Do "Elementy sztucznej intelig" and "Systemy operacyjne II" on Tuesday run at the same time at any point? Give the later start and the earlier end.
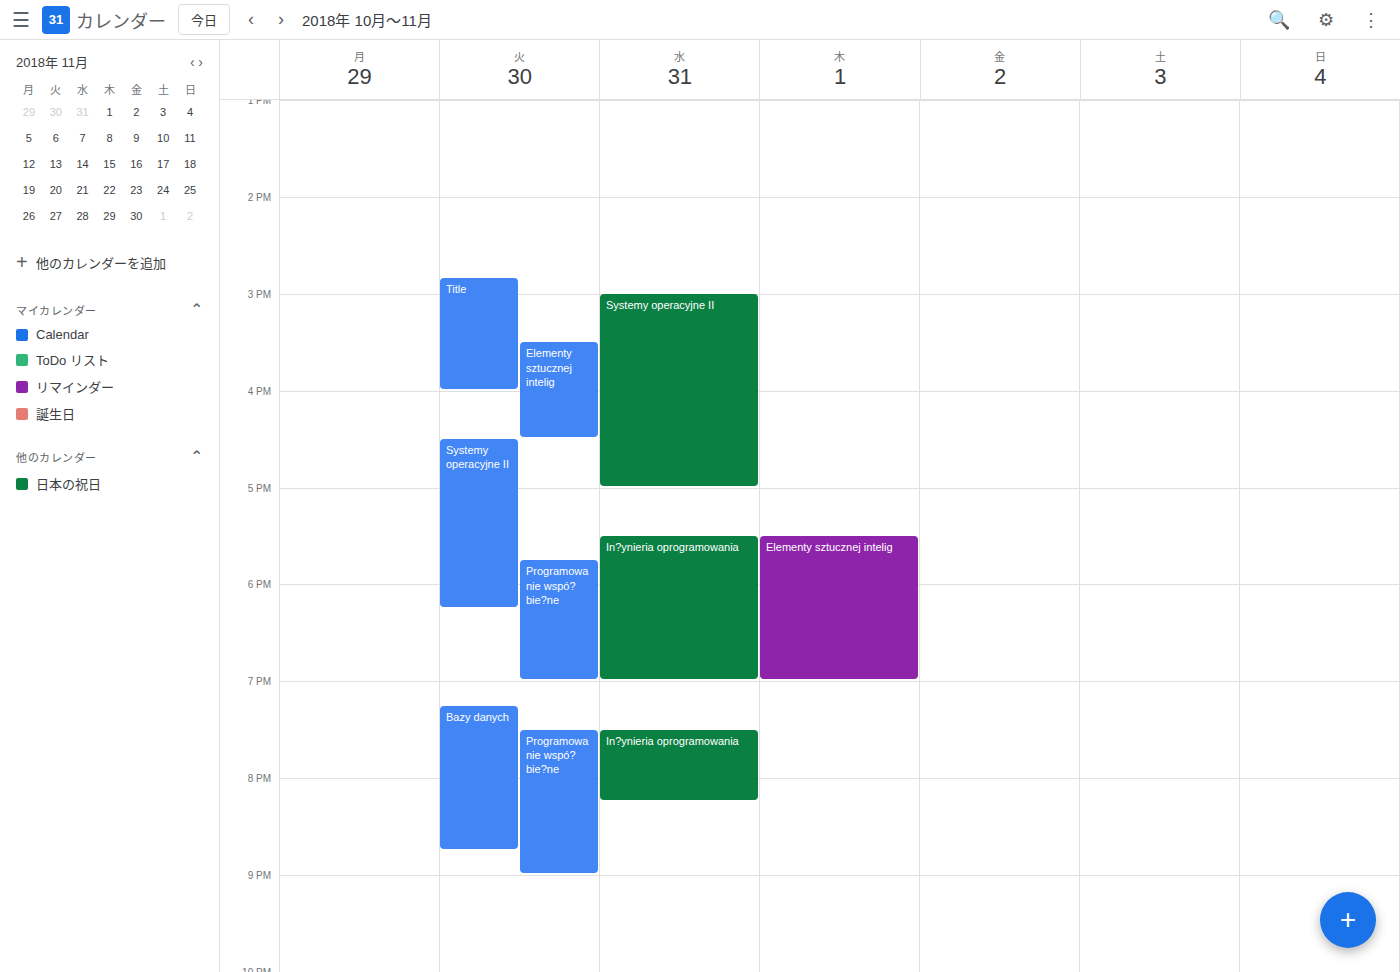
"Elementy sztucznej intelig" ends at 4:30 PM, exactly when "Systemy operacyjne II" starts -- they touch but do not overlap.